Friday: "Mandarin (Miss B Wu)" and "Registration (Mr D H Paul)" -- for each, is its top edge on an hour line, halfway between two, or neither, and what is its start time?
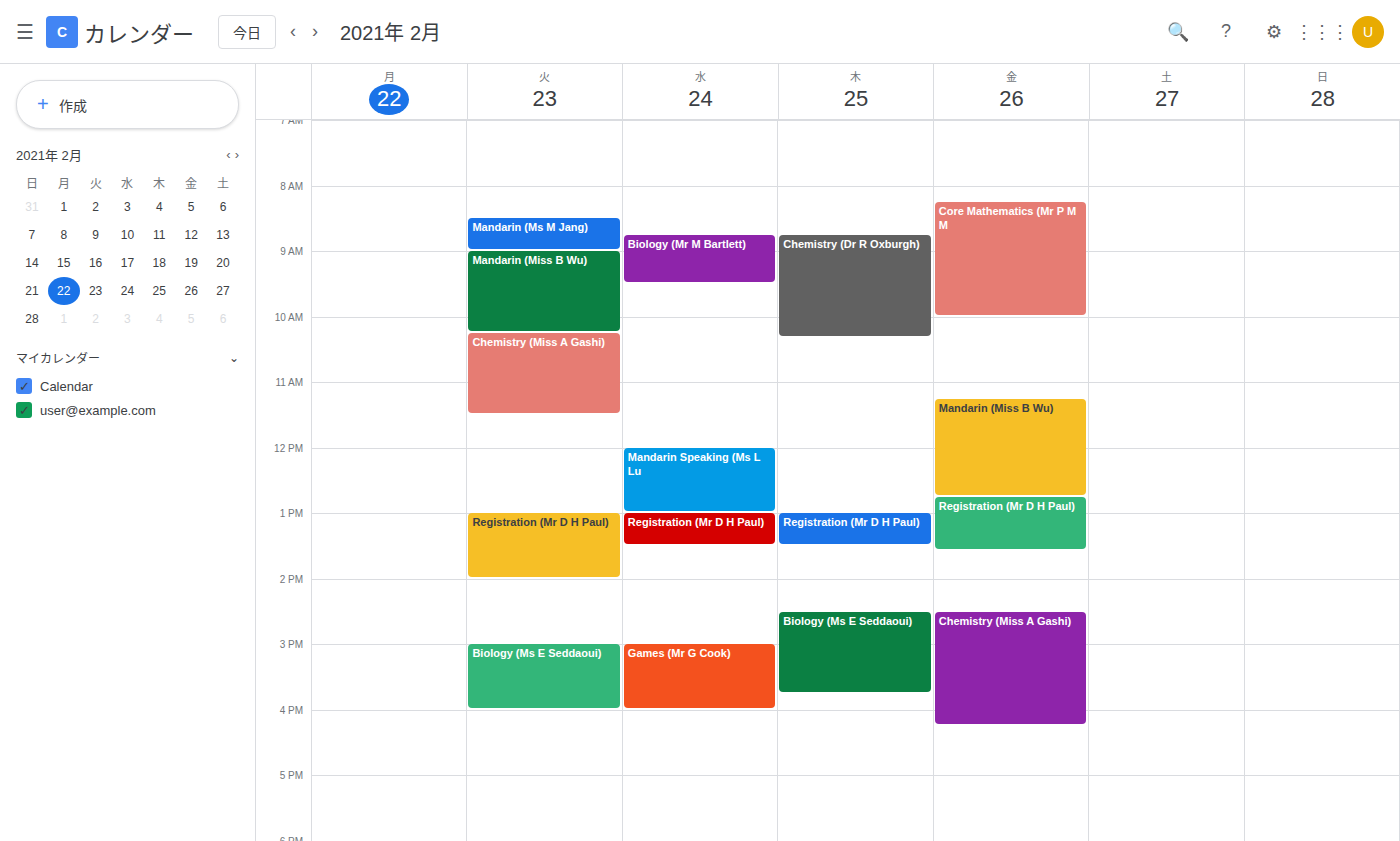
"Mandarin (Miss B Wu)": 11:15 AM, neither: a quarter of the way from the 11 AM line to the 12 PM line. "Registration (Mr D H Paul)": 12:45 PM, neither: three quarters of the way from the 12 PM line to the 1 PM line.